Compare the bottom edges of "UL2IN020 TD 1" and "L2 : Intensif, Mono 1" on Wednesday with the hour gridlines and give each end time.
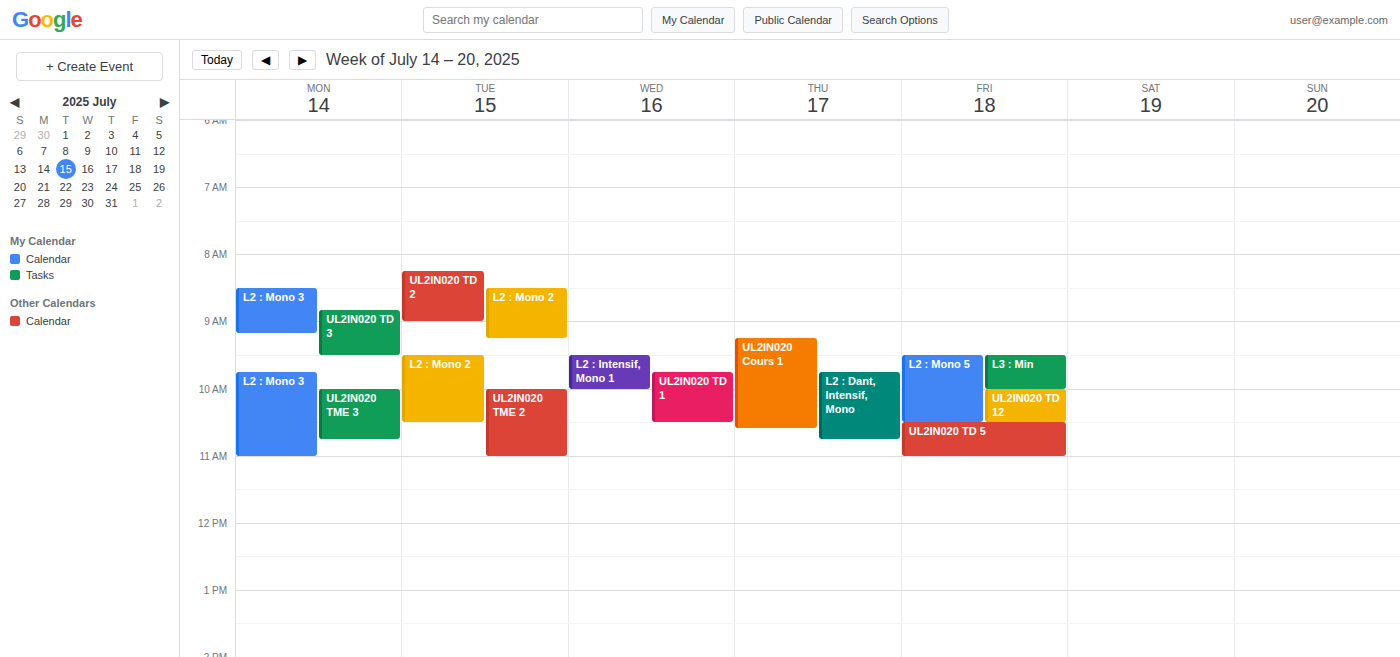
"UL2IN020 TD 1": 10:30 AM, halfway between the 10 AM and 11 AM lines. "L2 : Intensif, Mono 1": 10:00 AM, exactly on the 10 AM line.